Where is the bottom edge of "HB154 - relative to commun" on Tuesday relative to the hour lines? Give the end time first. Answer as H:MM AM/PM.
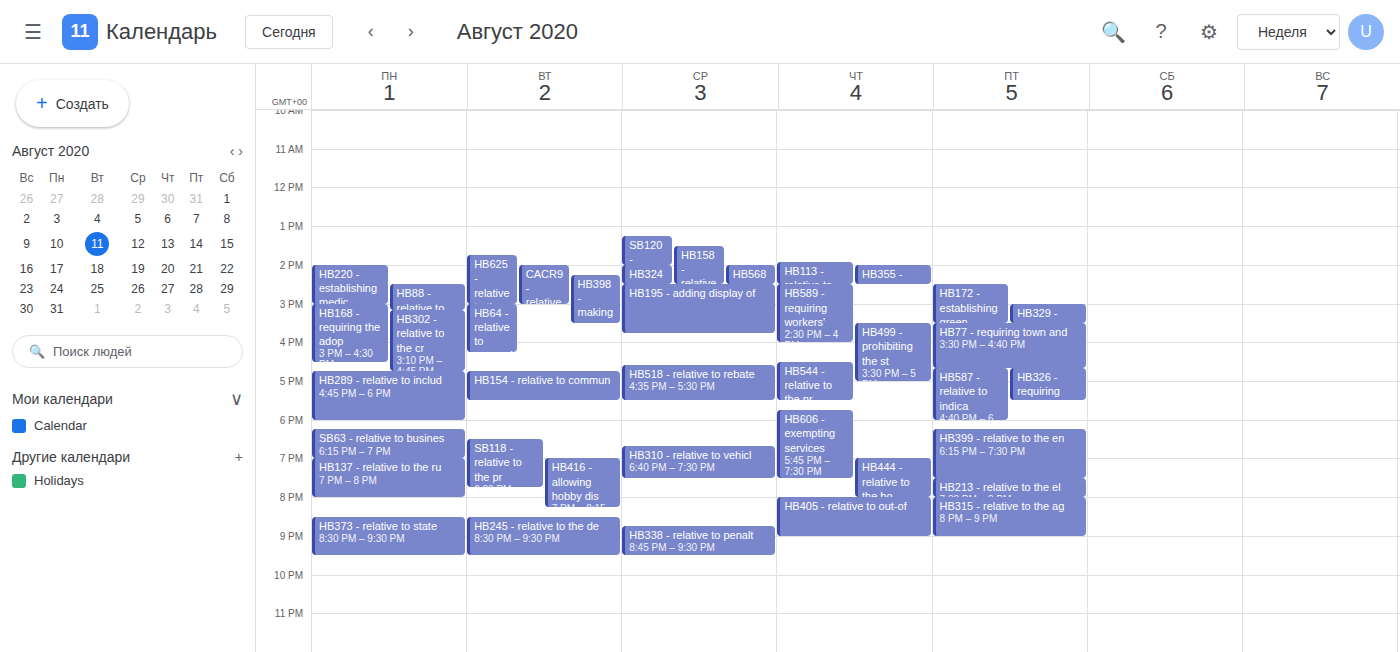
5:30 PM -- halfway between the 5 PM and 6 PM lines.